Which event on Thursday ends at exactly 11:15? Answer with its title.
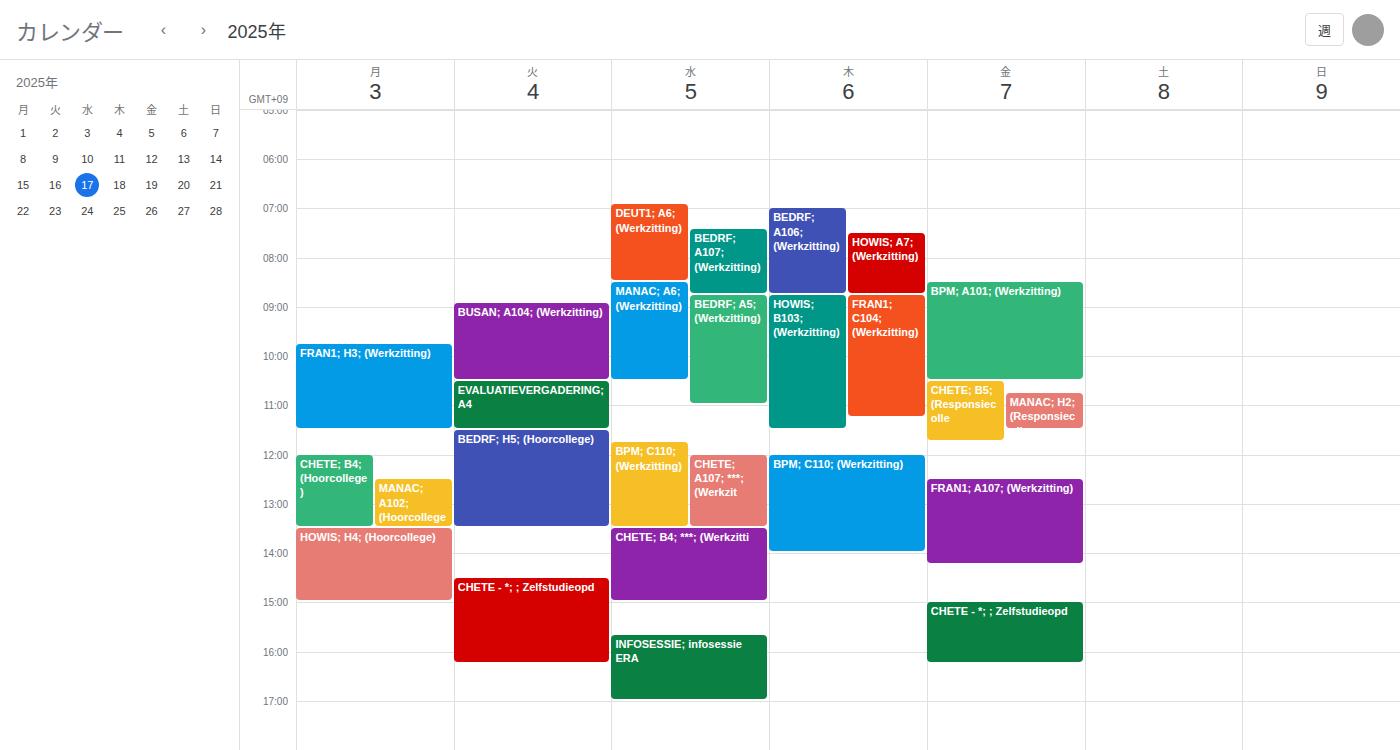
"FRAN1; C104; (Werkzitting)"